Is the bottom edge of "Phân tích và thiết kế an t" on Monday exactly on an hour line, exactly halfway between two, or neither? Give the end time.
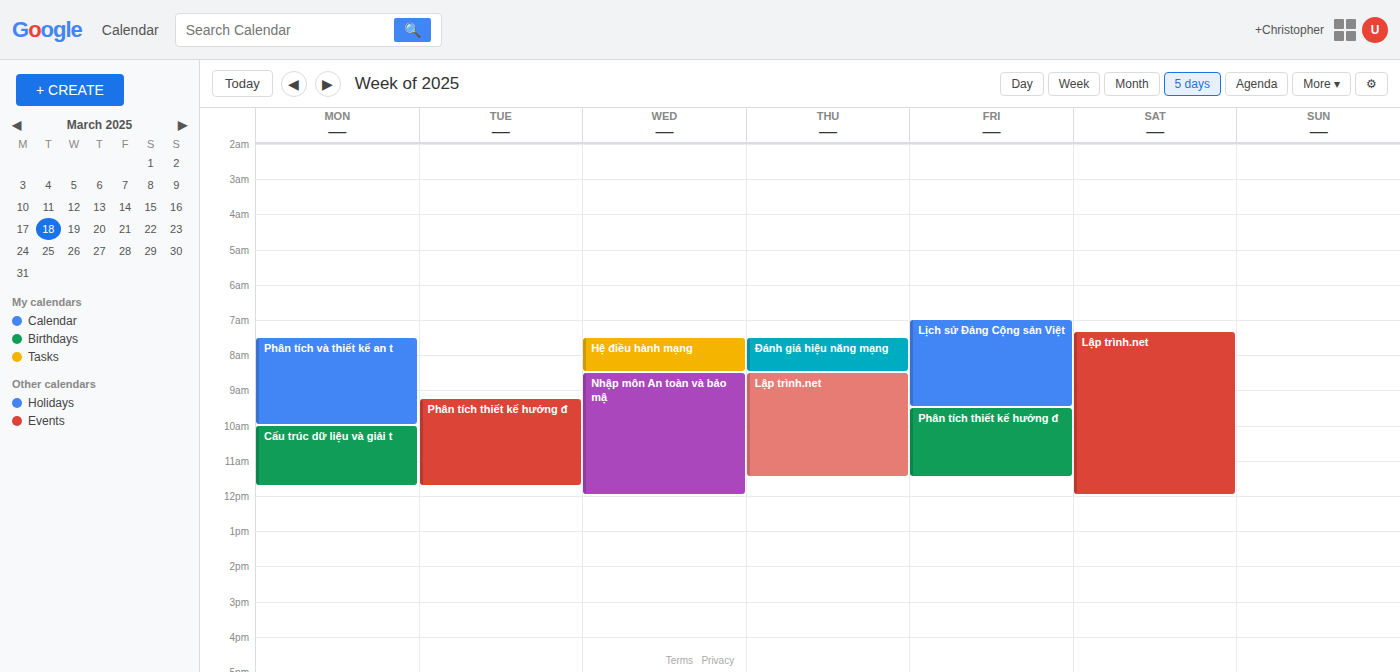
10:00 AM -- exactly on the 10 AM line.